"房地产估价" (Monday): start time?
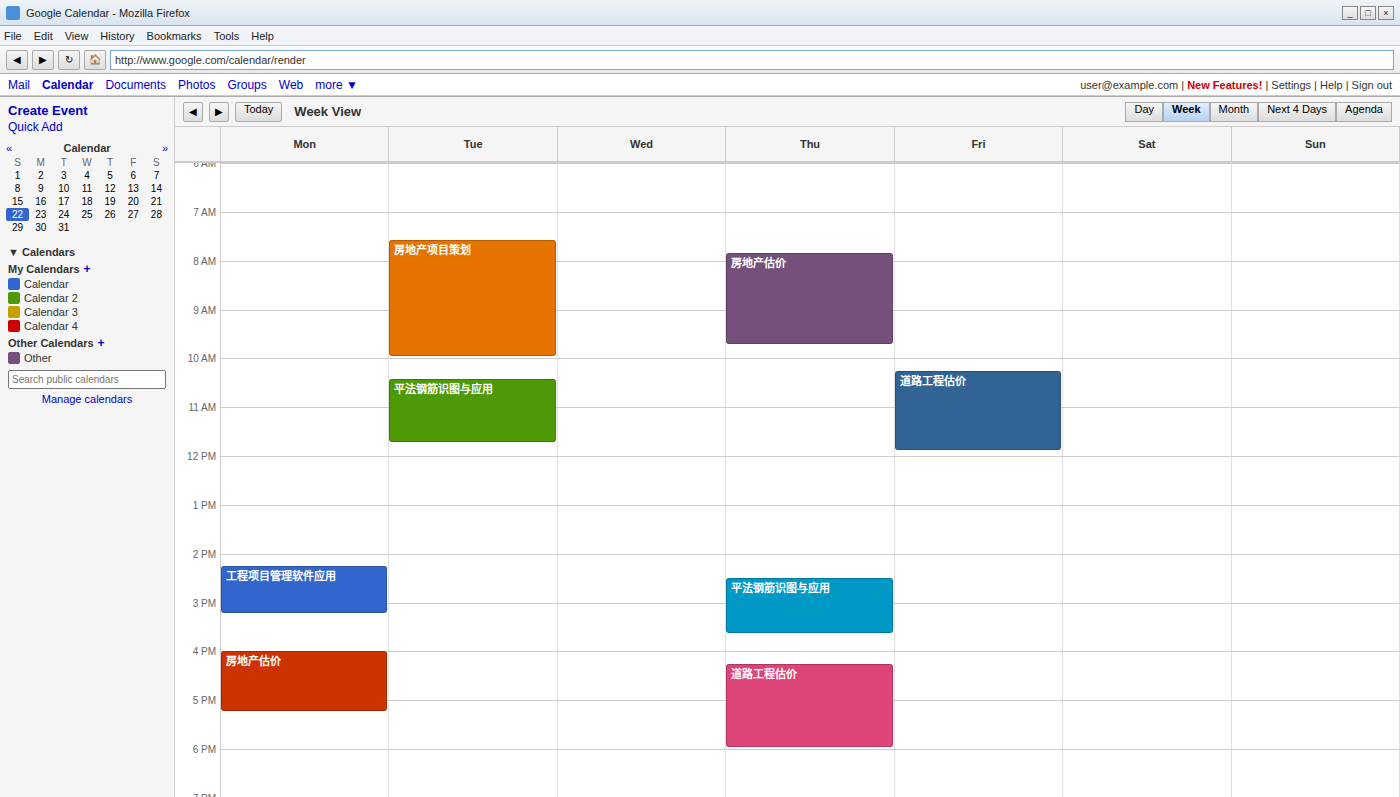
4:00 PM